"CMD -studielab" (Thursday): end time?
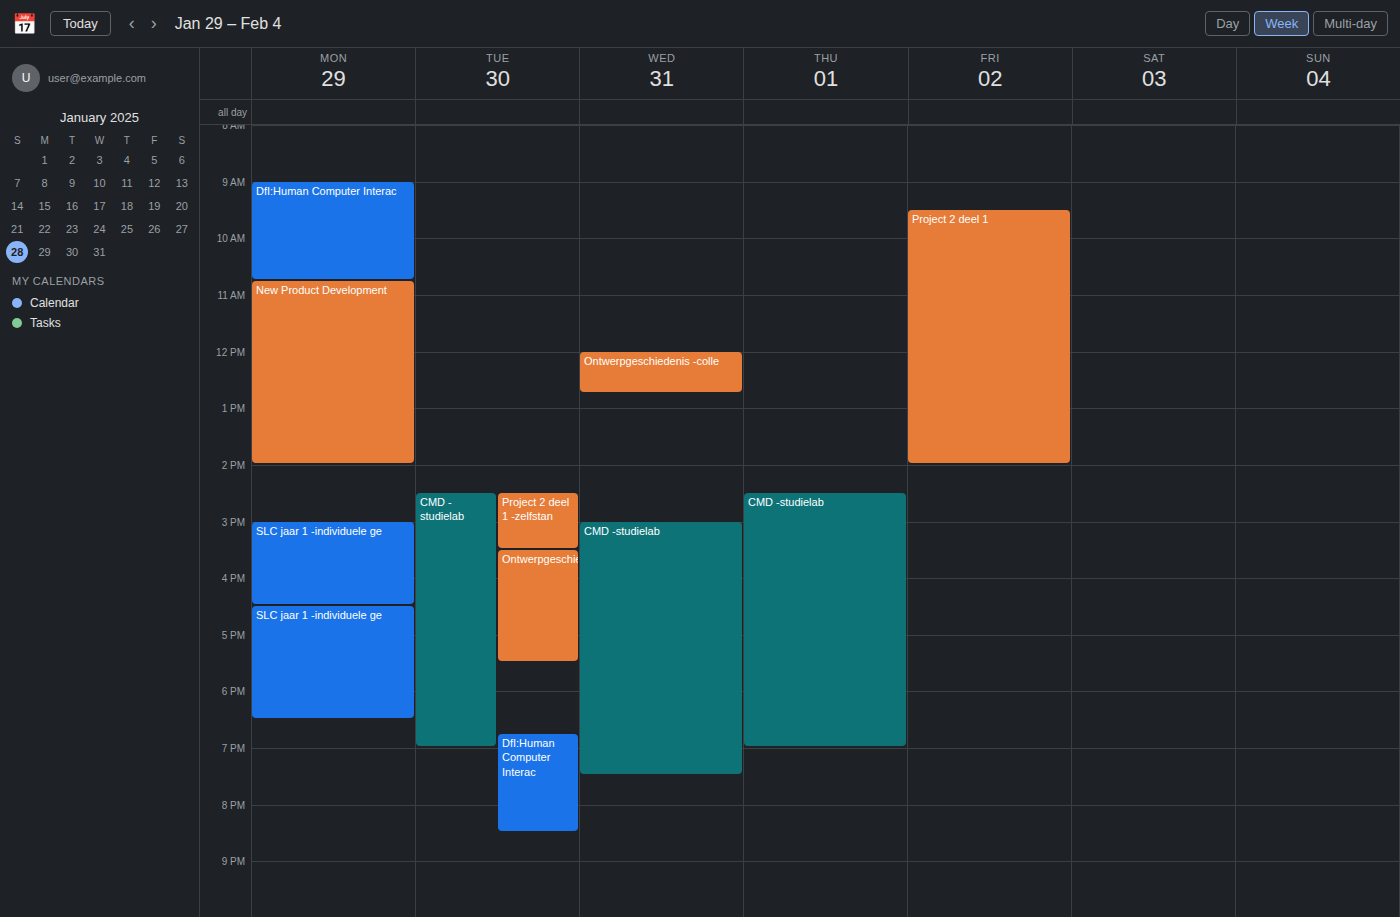
7:00 PM